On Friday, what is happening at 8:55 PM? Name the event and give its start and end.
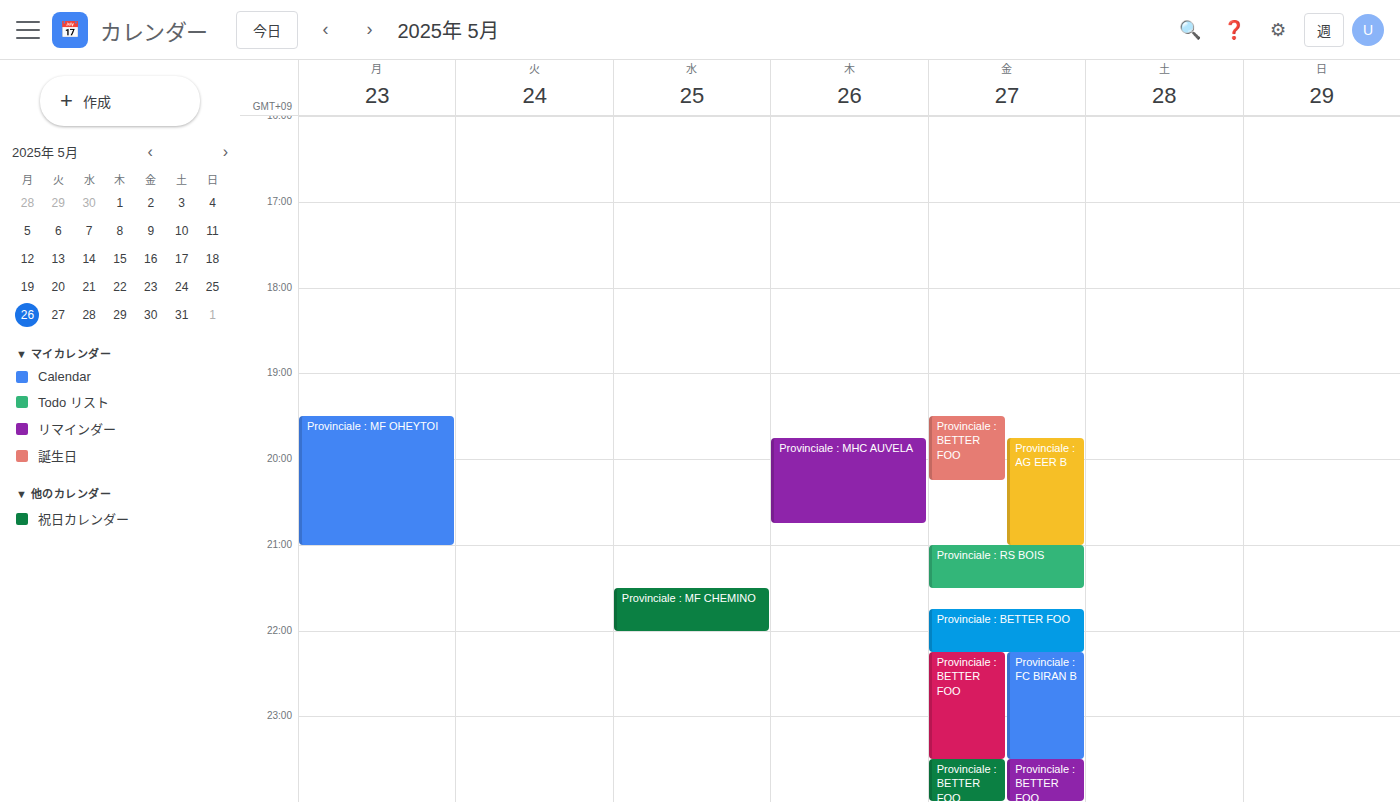
"Provinciale : AG EER B", 7:45 PM to 9:00 PM